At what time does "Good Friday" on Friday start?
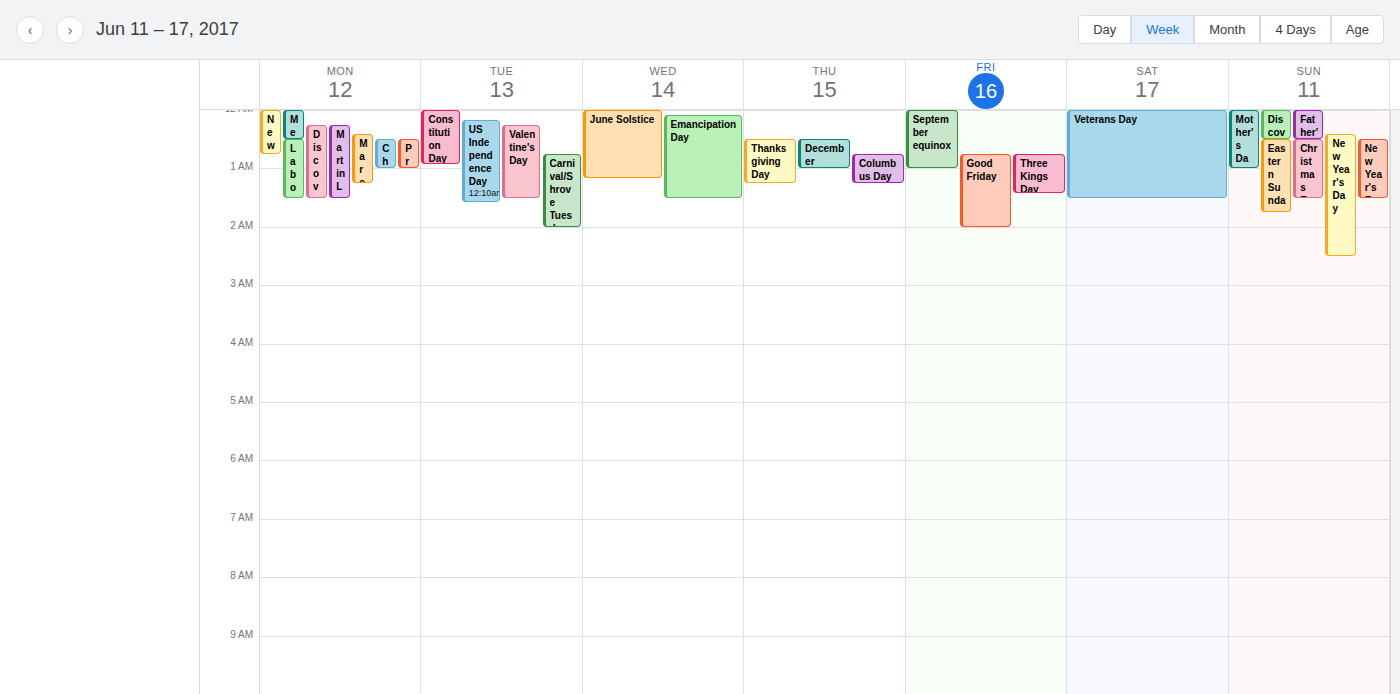
12:45 AM